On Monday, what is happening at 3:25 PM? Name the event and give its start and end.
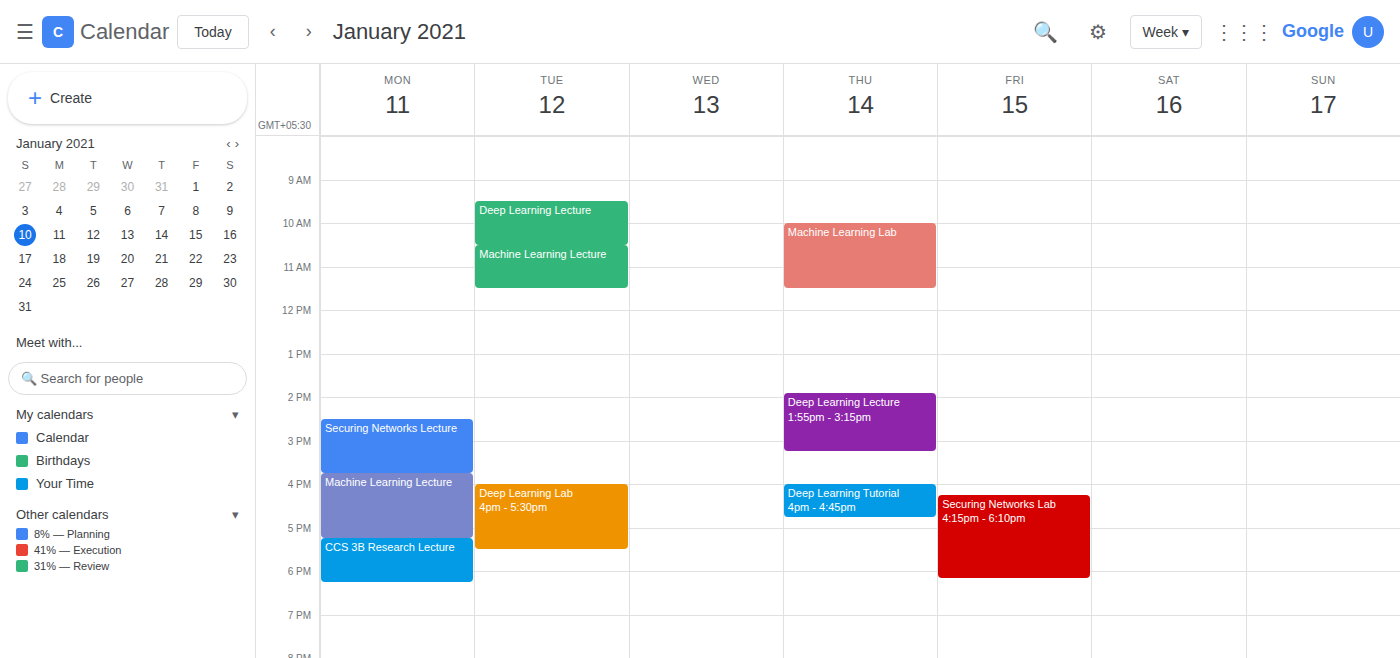
"Securing Networks Lecture", 2:30 PM to 3:45 PM